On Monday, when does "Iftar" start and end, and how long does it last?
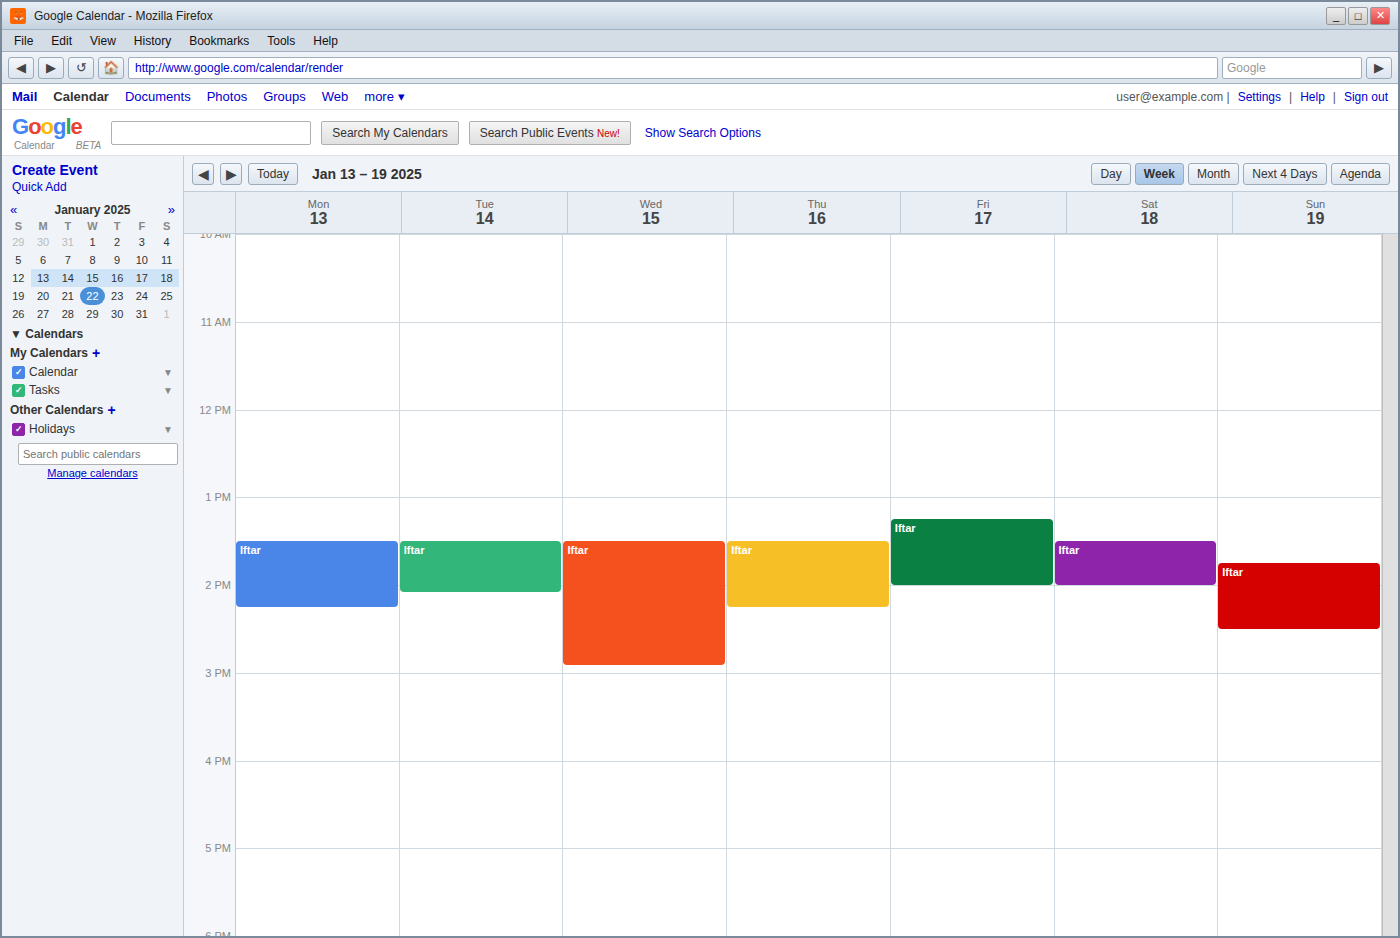
1:30 PM to 2:15 PM, 45 minutes